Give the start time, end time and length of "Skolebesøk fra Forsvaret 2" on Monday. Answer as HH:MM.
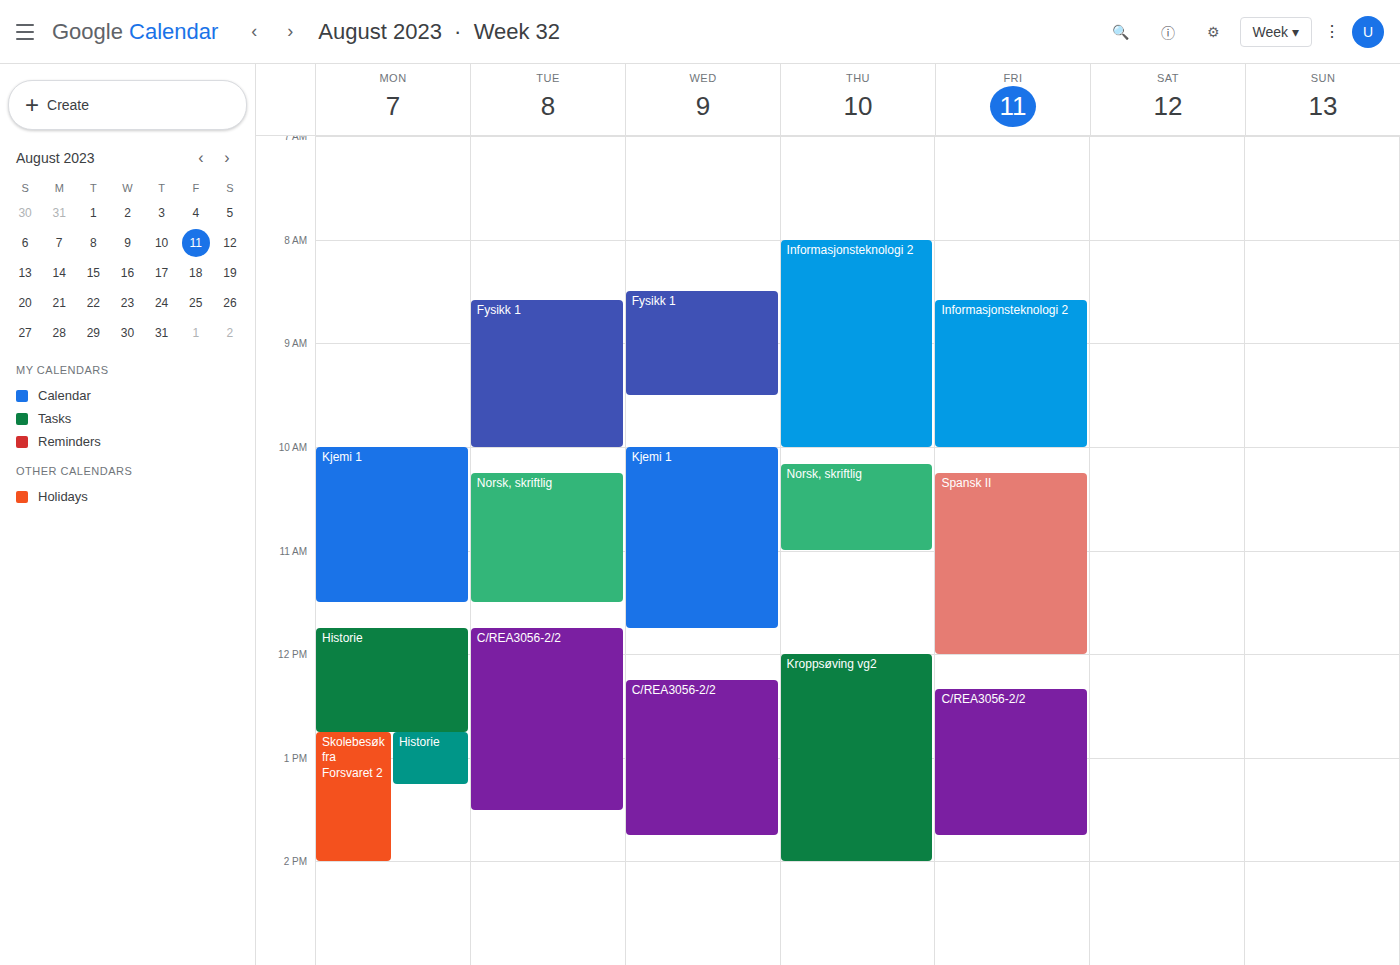
12:45 to 14:00, 1 hour 15 minutes